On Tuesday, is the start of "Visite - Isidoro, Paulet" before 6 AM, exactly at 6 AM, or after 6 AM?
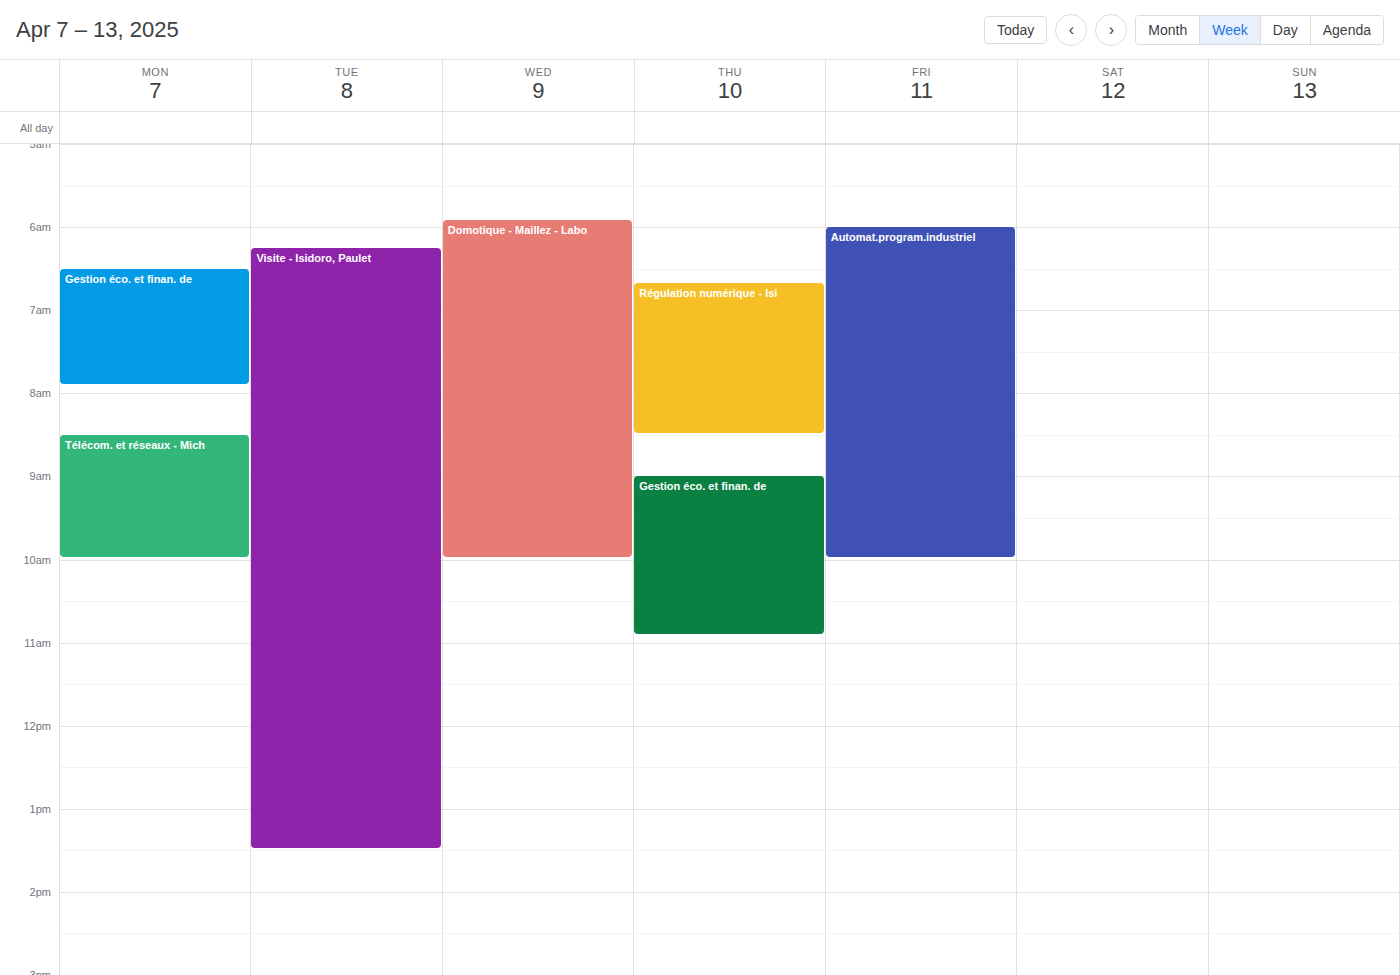
6:15 AM -- after 6 AM, 15 minutes below the 6 AM line.